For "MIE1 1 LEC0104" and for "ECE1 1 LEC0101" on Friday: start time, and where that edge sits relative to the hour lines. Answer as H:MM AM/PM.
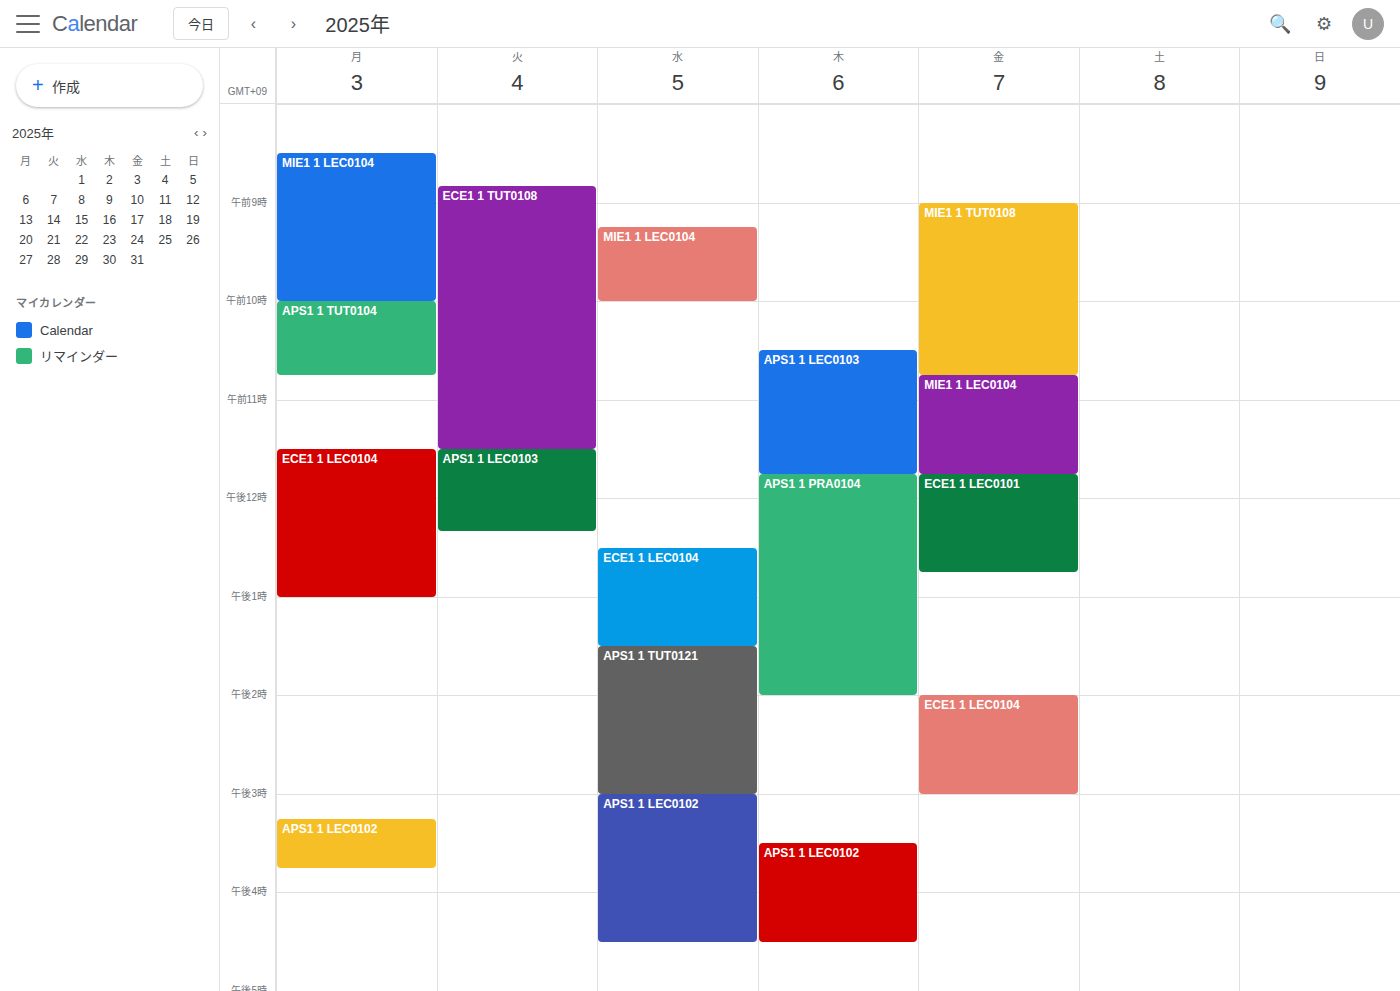
"MIE1 1 LEC0104": 10:45 AM, neither: three quarters of the way from the 10 AM line to the 11 AM line. "ECE1 1 LEC0101": 11:45 AM, neither: three quarters of the way from the 11 AM line to the 12 PM line.